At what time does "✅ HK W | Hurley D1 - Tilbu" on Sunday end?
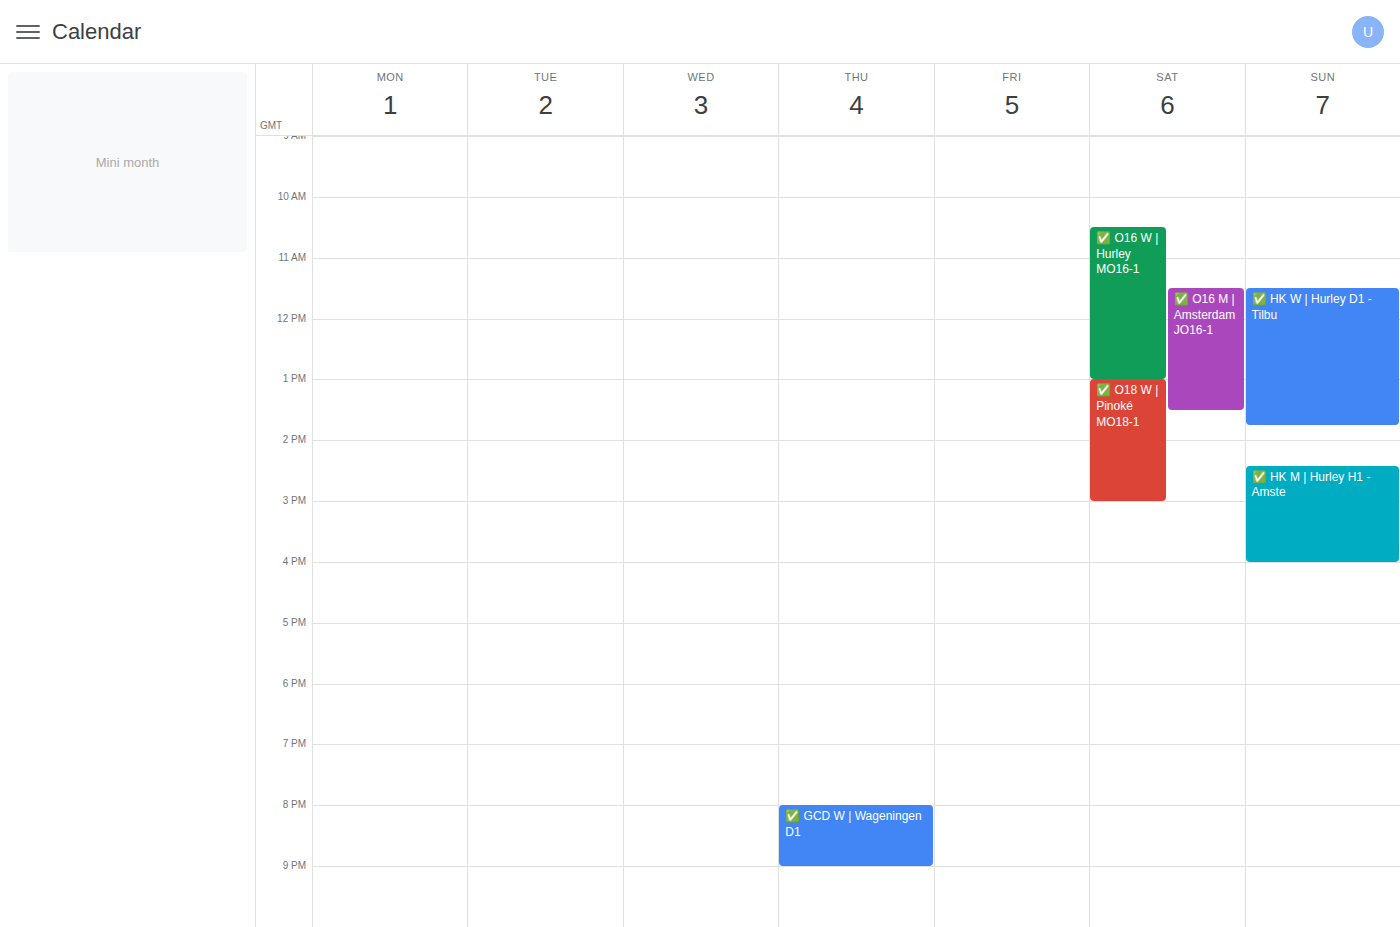
1:45 PM